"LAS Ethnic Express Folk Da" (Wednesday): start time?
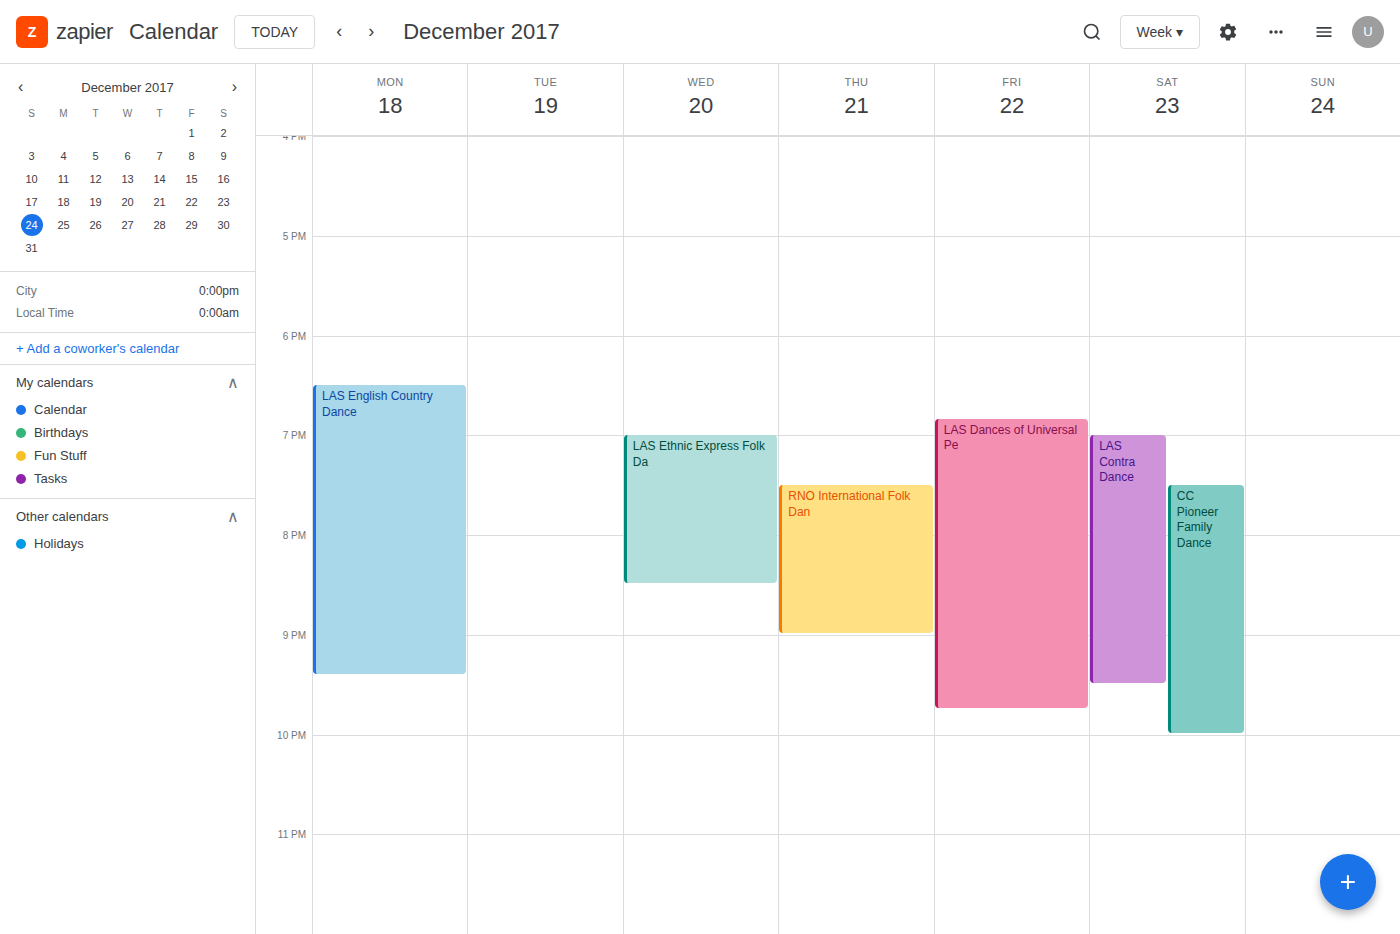
7:00 PM